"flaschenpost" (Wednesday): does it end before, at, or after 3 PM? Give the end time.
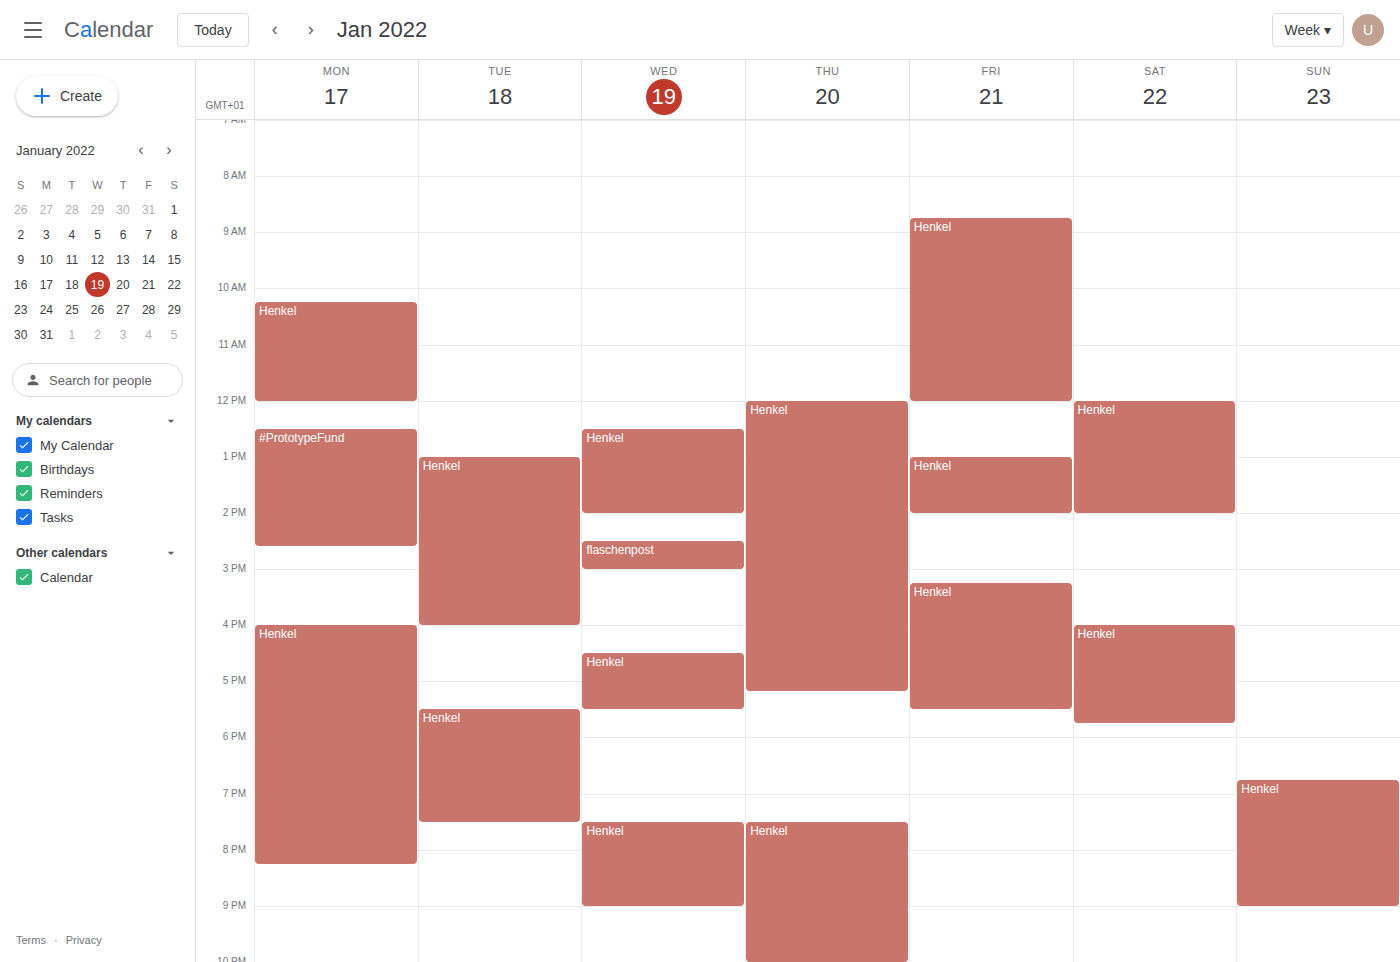
3:00 PM -- exactly at 3 PM, on the 3 PM line.